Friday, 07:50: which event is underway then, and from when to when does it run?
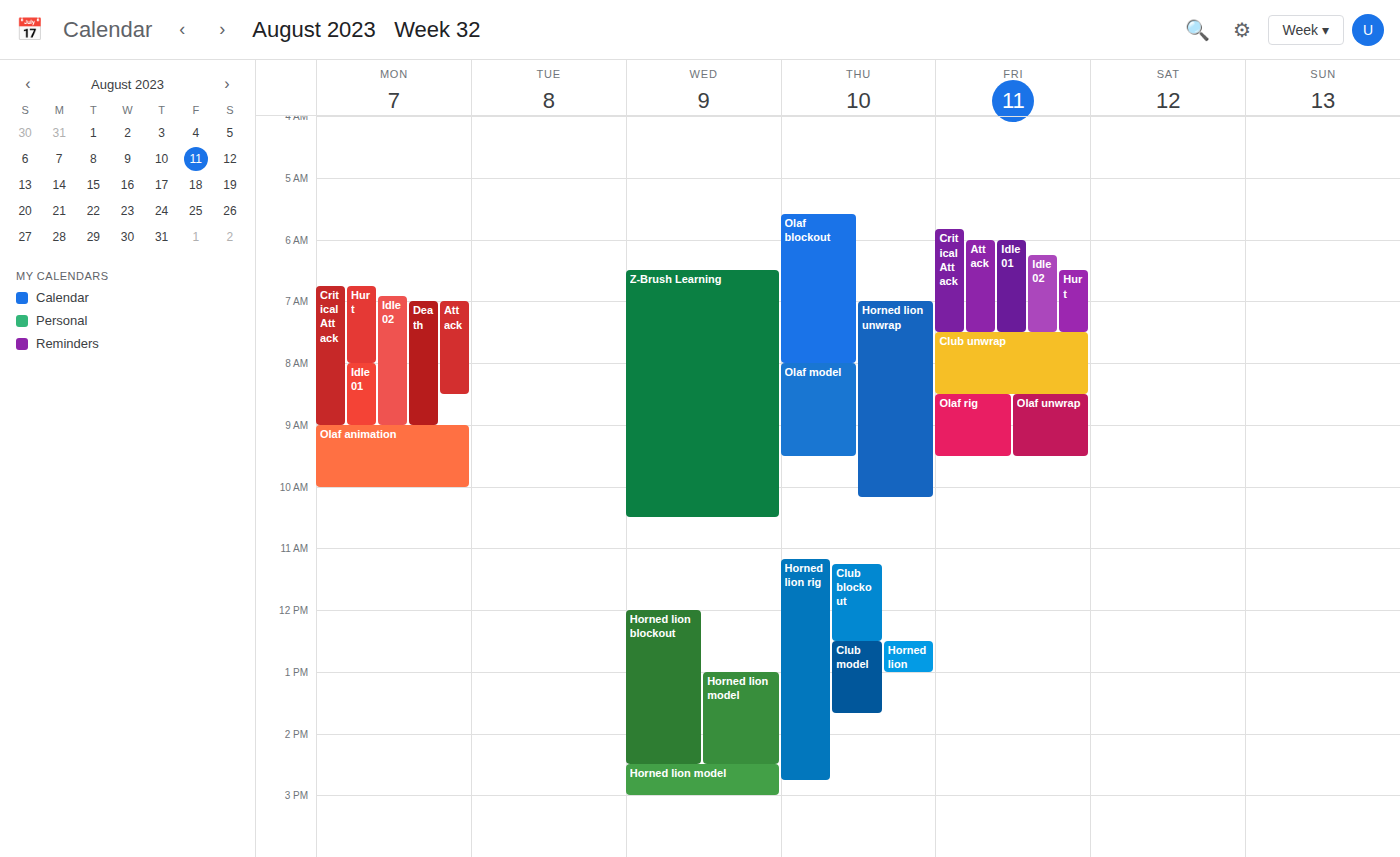
"Club unwrap", 07:30 to 08:30